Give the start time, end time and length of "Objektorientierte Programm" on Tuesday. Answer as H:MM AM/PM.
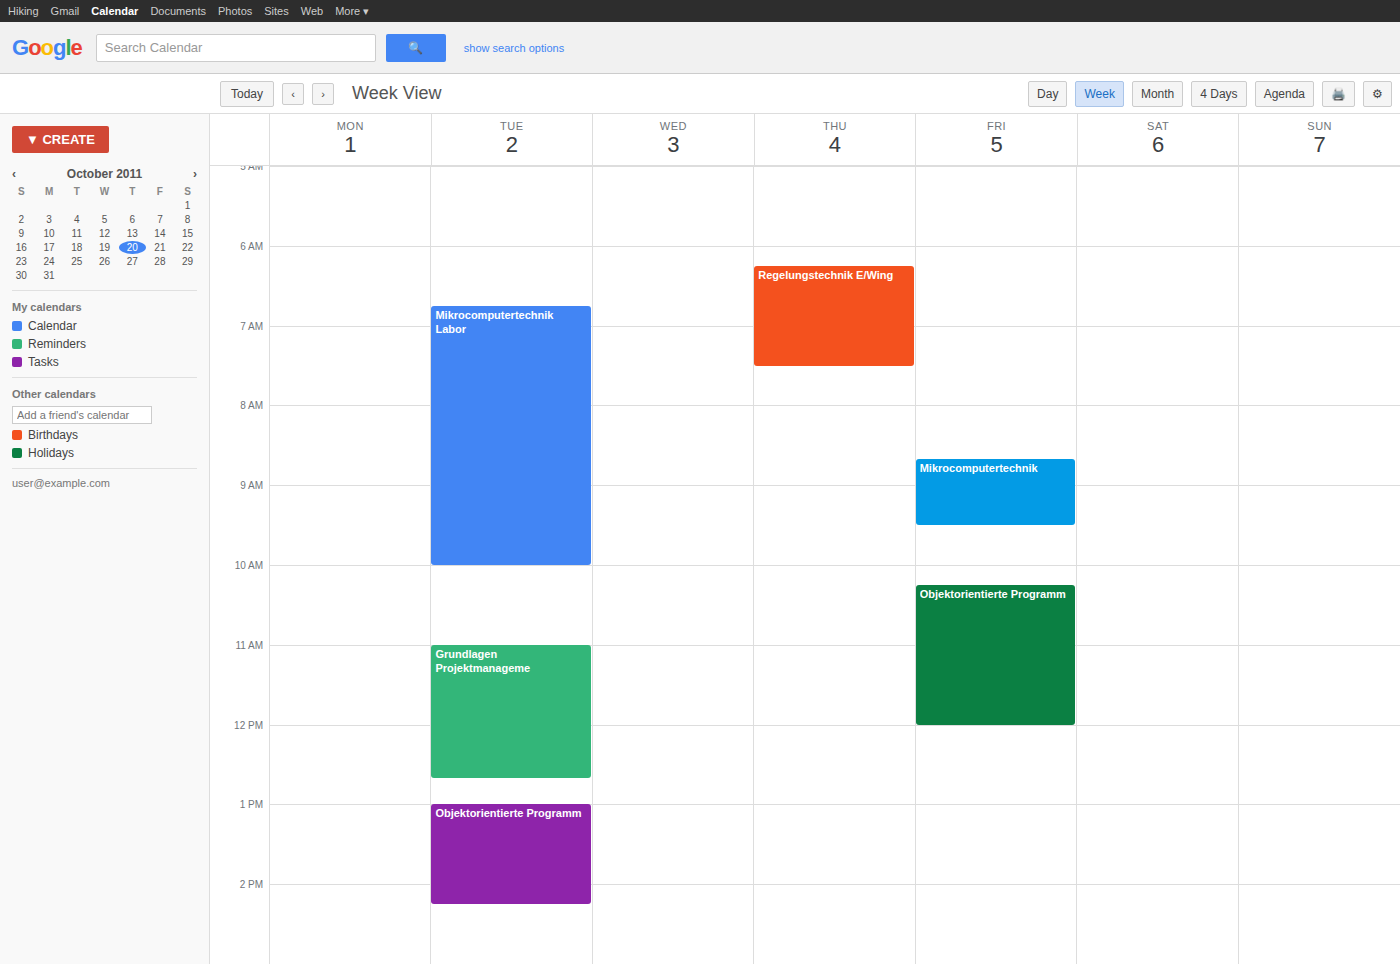
1:00 PM to 2:15 PM, 1 hour 15 minutes